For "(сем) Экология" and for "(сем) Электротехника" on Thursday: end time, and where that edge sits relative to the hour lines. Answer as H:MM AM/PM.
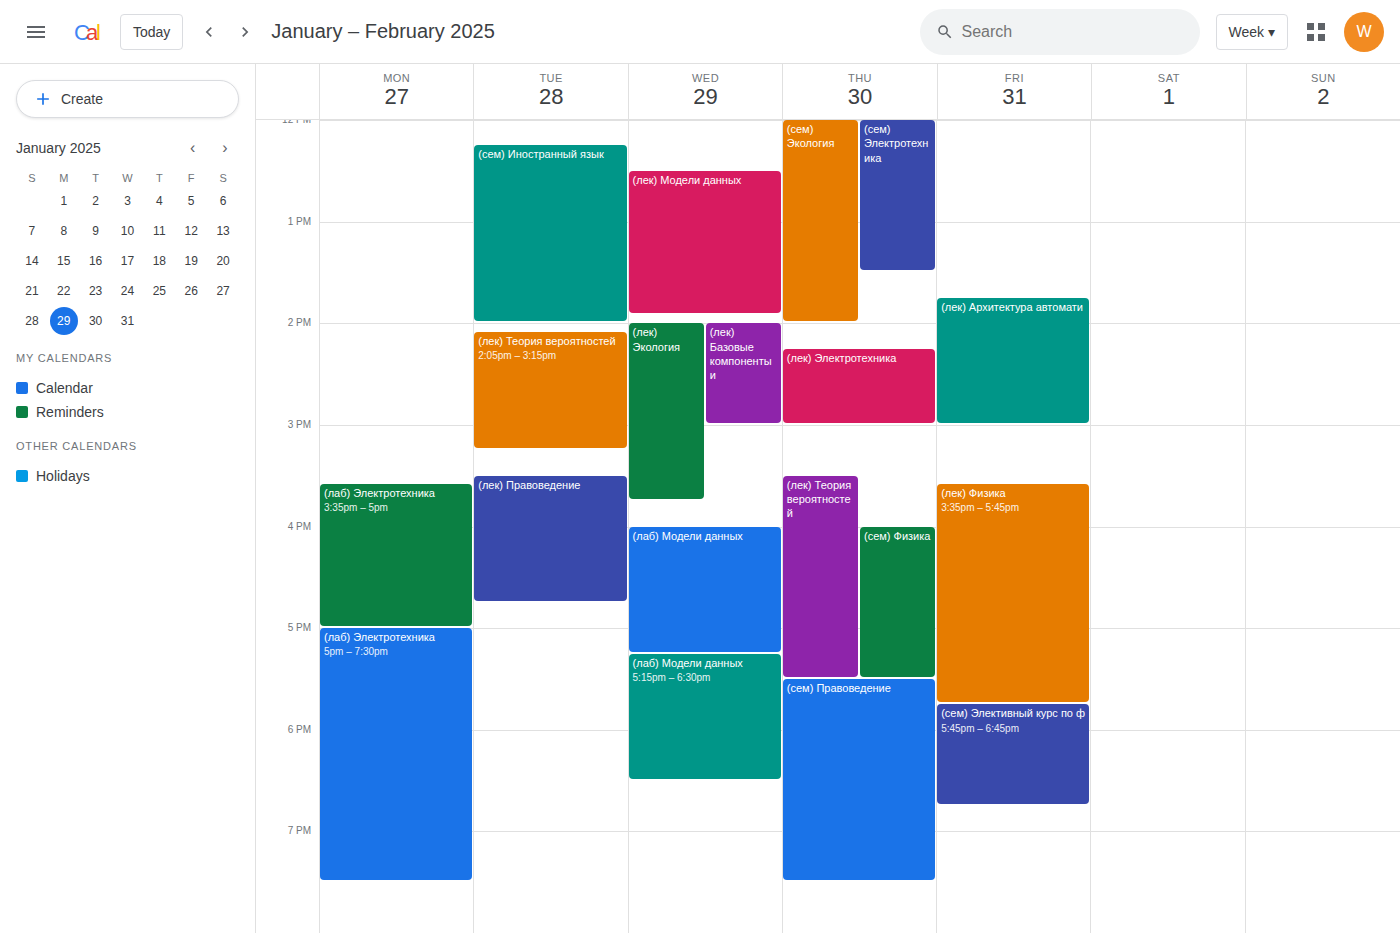
"(сем) Экология": 2:00 PM, exactly on the 2 PM line. "(сем) Электротехника": 1:30 PM, halfway between the 1 PM and 2 PM lines.